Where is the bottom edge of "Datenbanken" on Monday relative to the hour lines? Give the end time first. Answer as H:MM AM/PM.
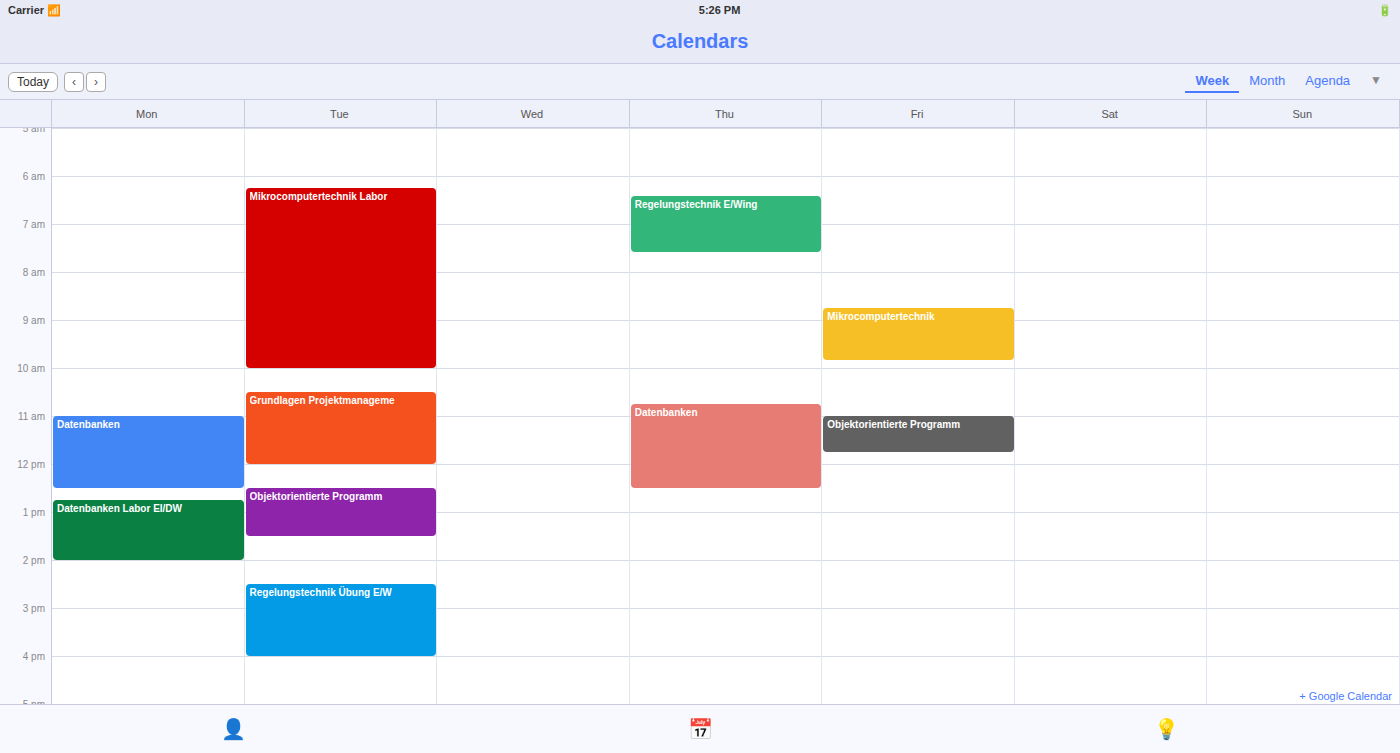
12:30 PM -- halfway between the 12 PM and 1 PM lines.